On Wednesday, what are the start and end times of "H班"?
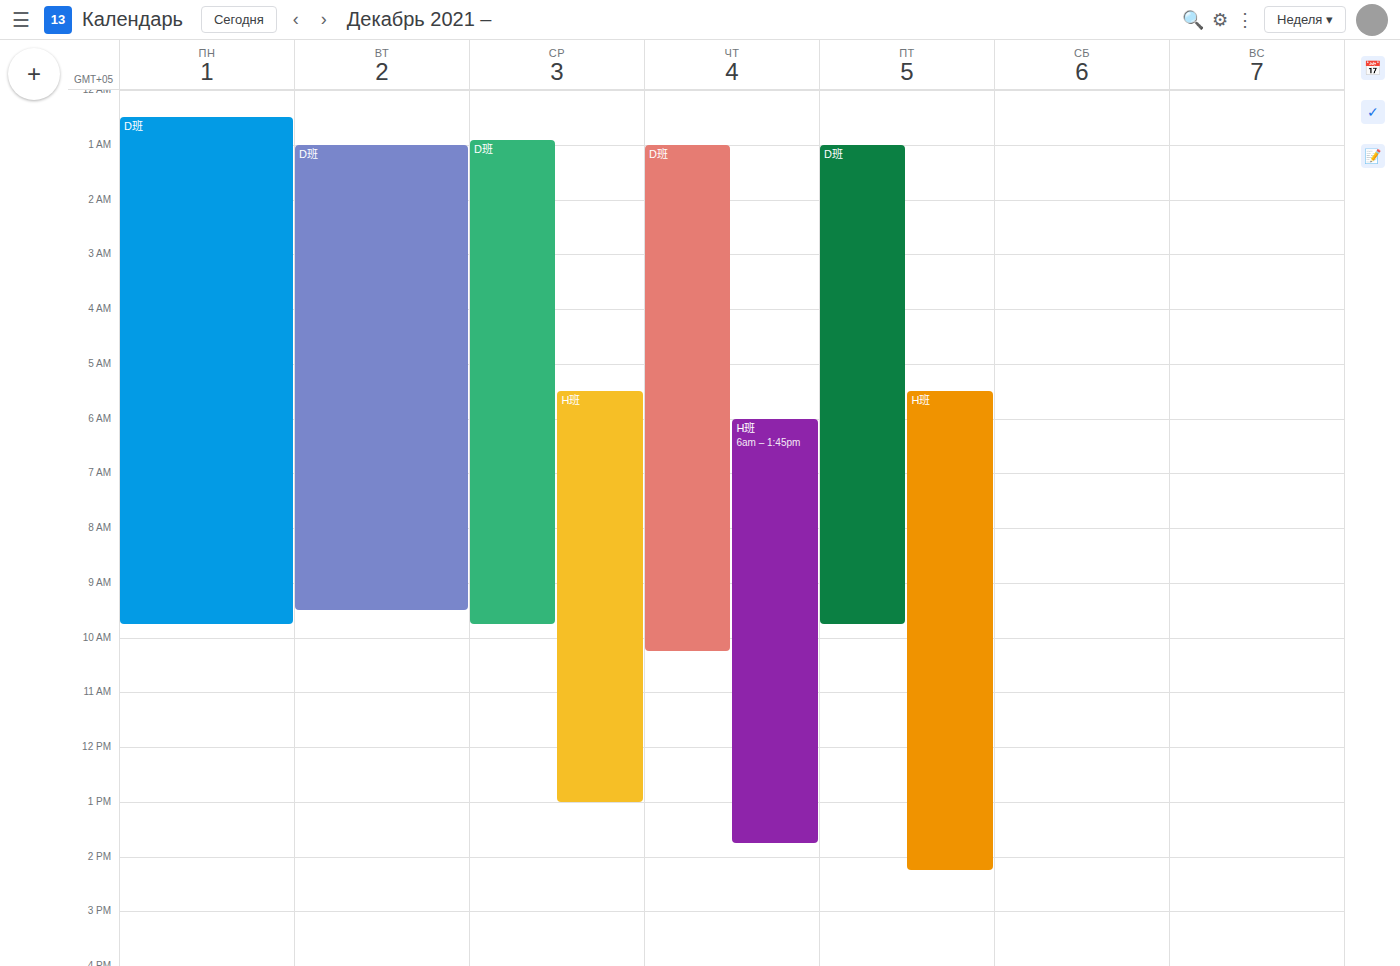
5:30 AM to 1:00 PM